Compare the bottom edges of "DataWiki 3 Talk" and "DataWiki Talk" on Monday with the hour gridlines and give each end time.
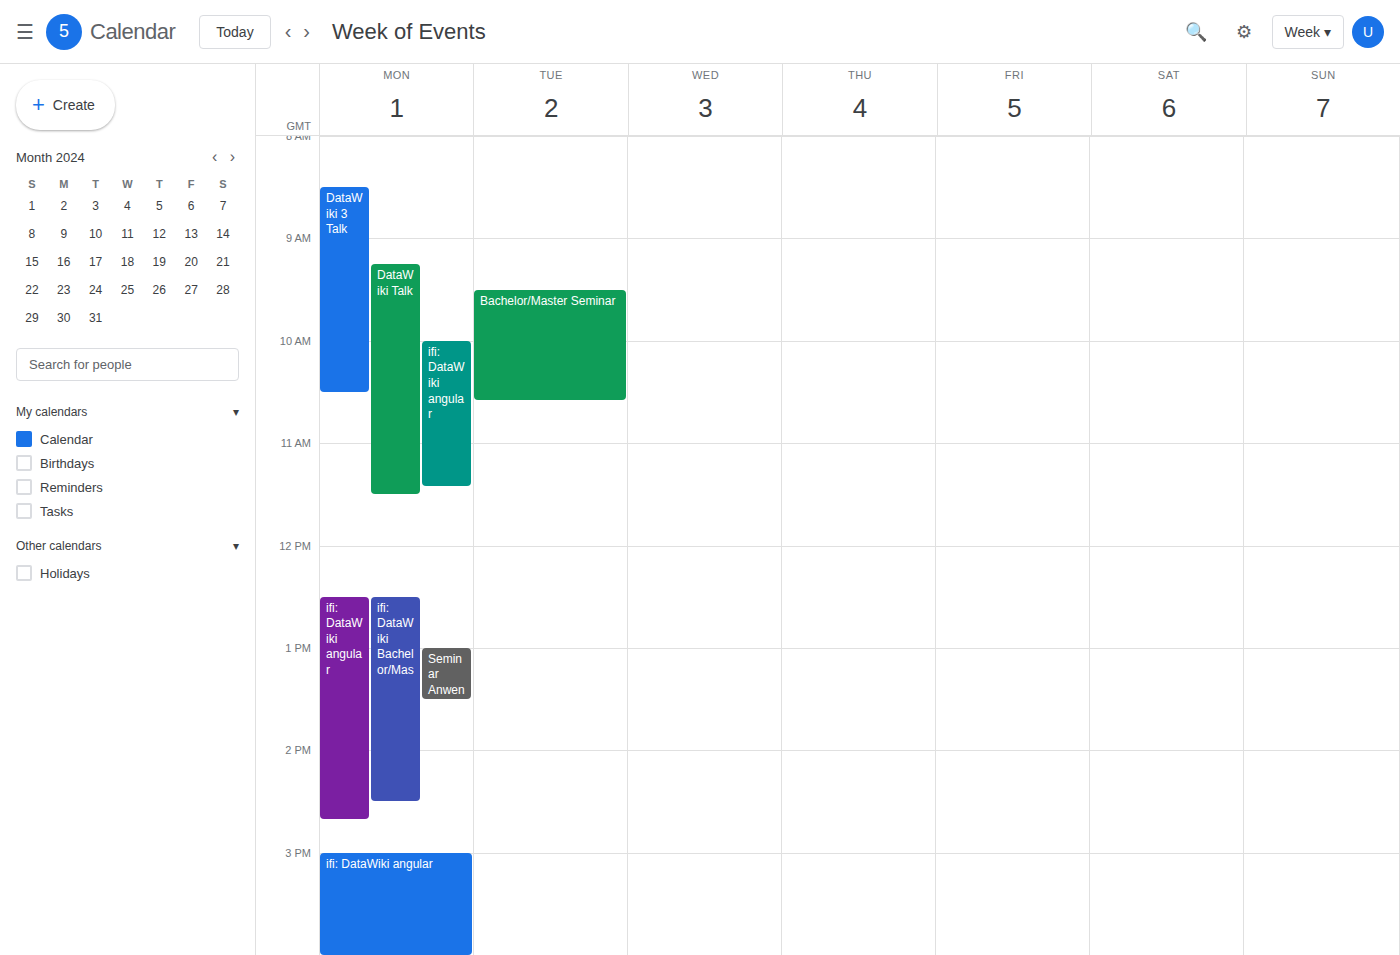
"DataWiki 3 Talk": 10:30 AM, halfway between the 10 AM and 11 AM lines. "DataWiki Talk": 11:30 AM, halfway between the 11 AM and 12 PM lines.